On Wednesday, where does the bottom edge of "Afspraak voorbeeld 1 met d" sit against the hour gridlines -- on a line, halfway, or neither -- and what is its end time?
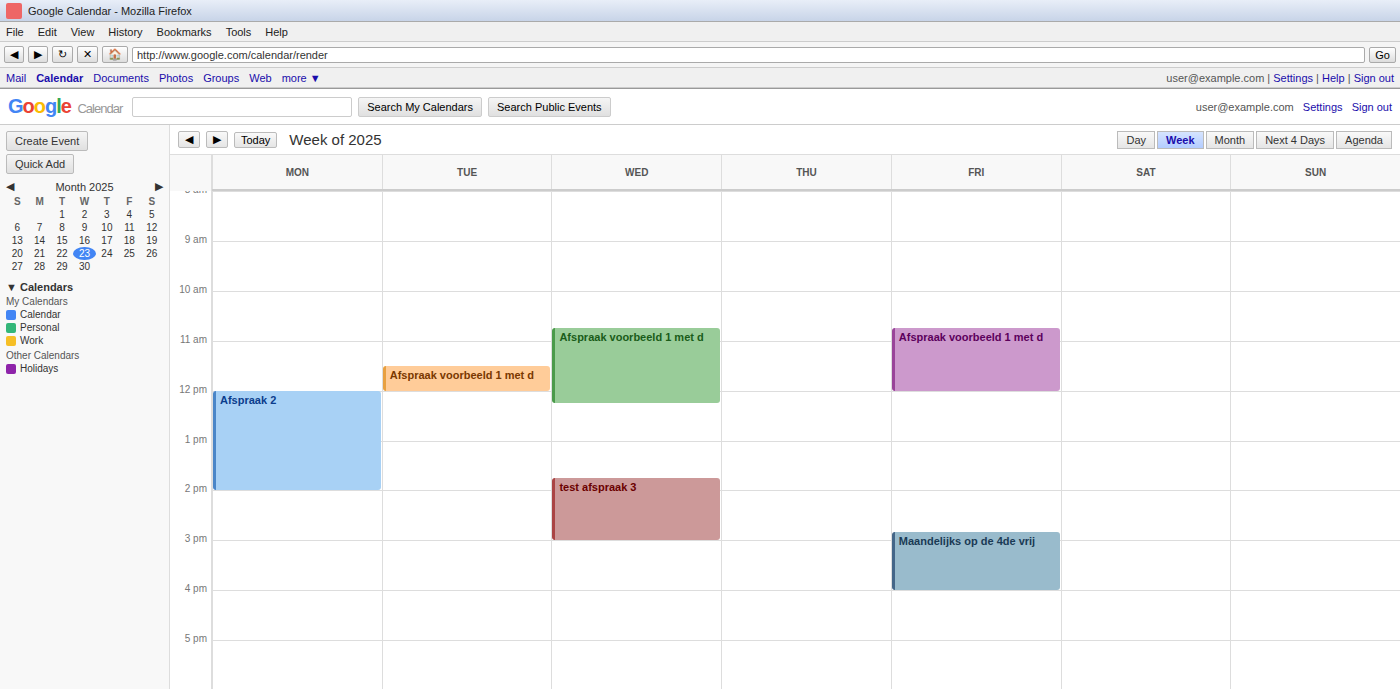
12:15 PM -- neither: a quarter of the way from the 12 PM line to the 1 PM line.